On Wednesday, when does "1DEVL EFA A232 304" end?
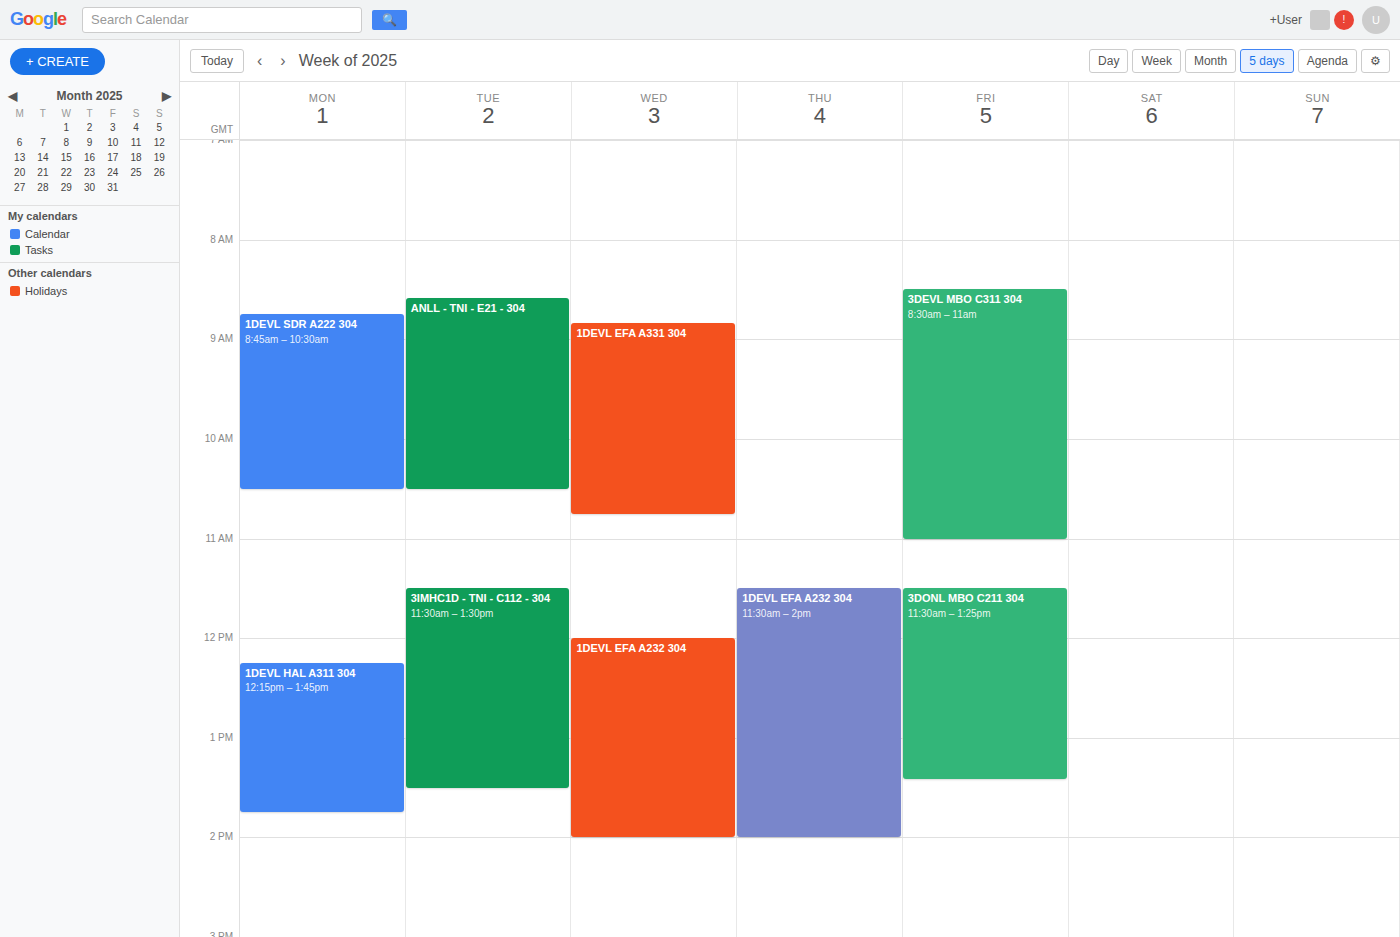
2:00 PM